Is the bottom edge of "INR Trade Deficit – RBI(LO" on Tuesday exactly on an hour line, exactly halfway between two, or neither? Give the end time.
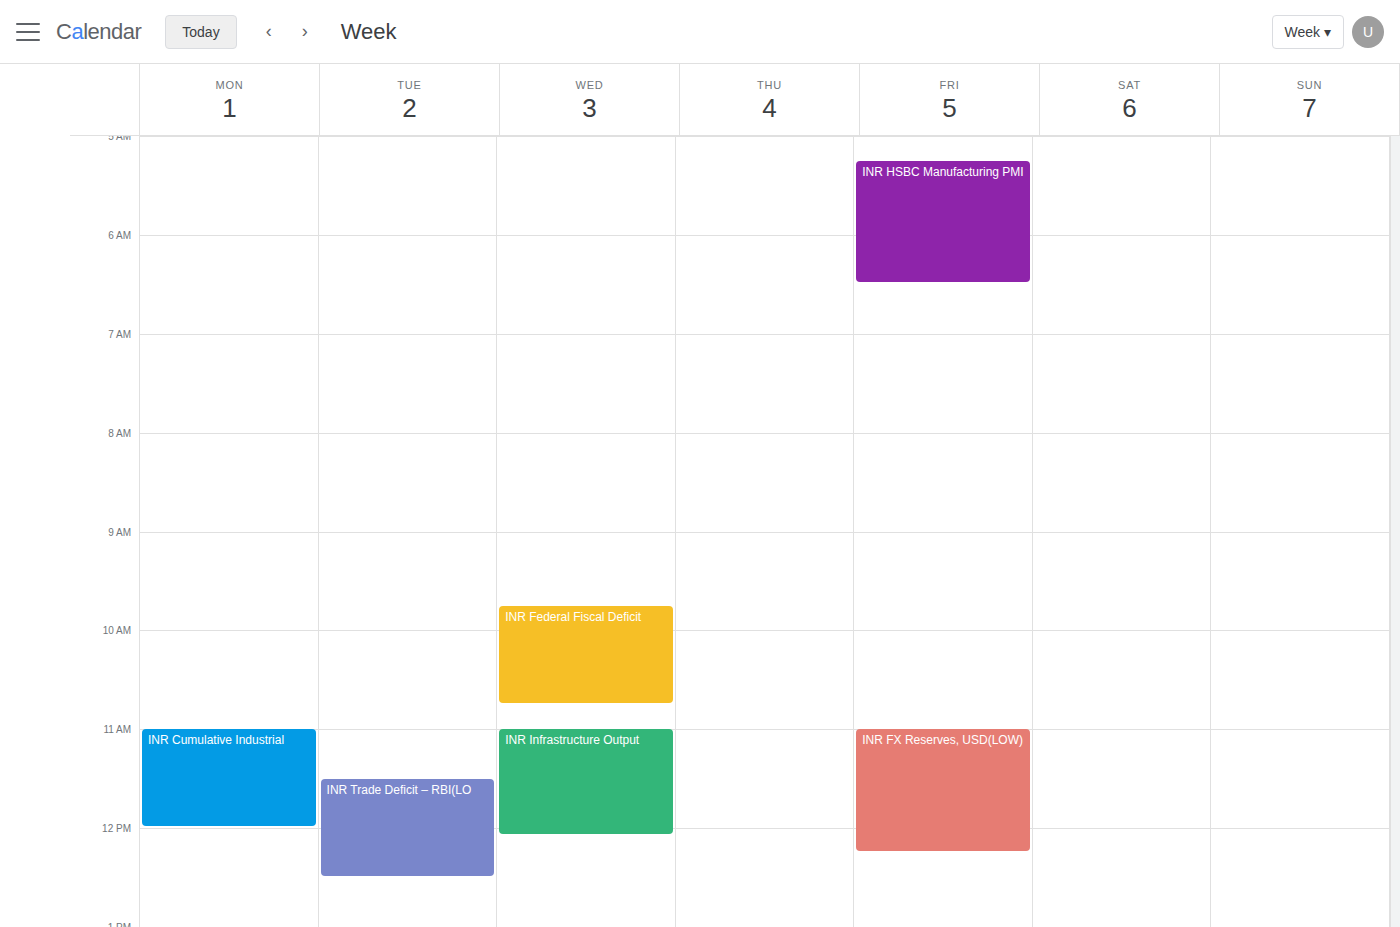
12:30 PM -- halfway between the 12 PM and 1 PM lines.